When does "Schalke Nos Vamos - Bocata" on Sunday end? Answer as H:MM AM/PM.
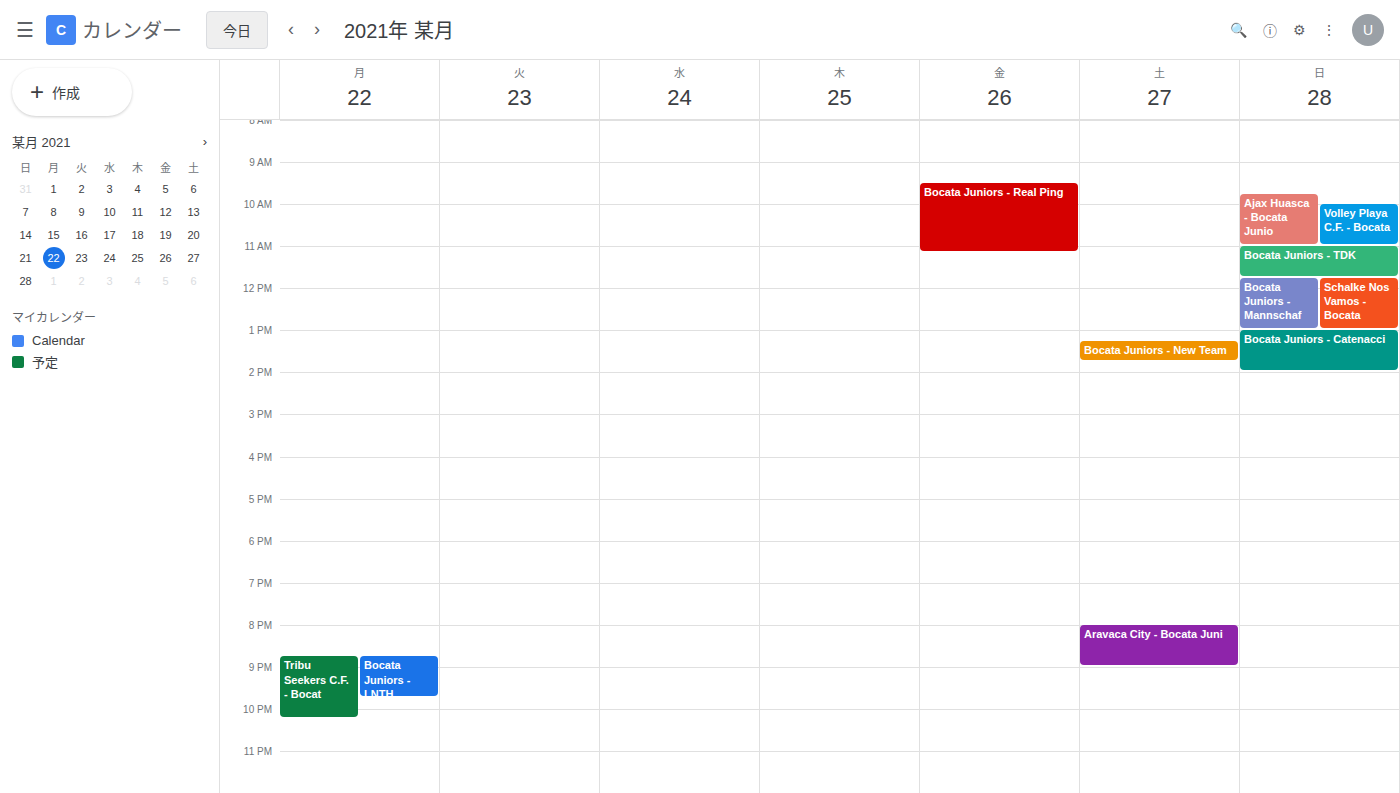
1:00 PM